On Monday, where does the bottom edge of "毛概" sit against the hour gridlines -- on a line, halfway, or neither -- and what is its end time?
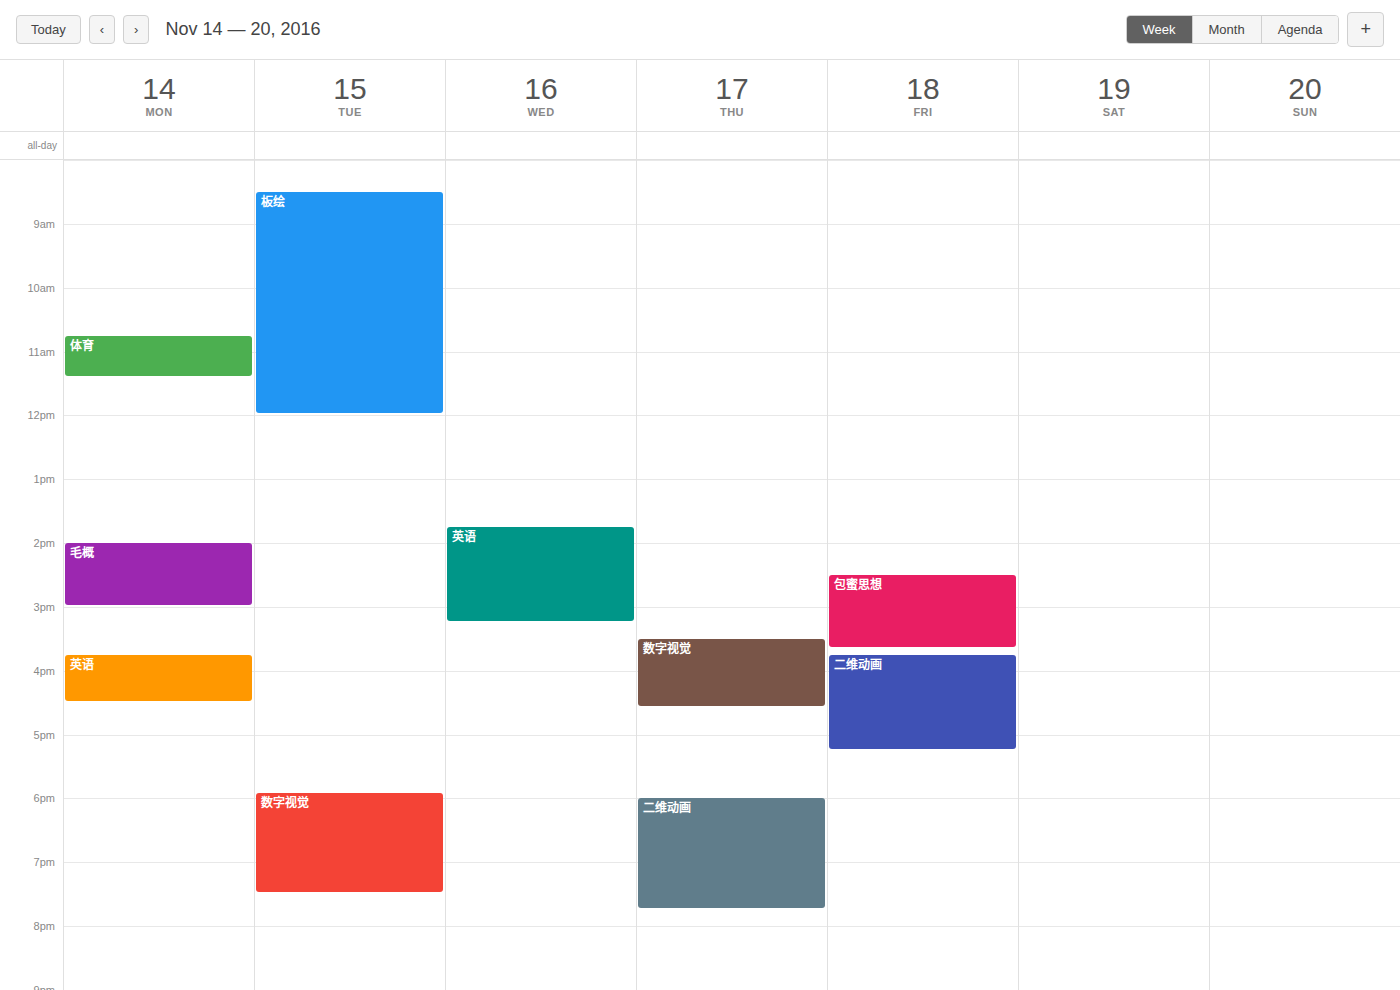
3:00 PM -- exactly on the 3 PM line.